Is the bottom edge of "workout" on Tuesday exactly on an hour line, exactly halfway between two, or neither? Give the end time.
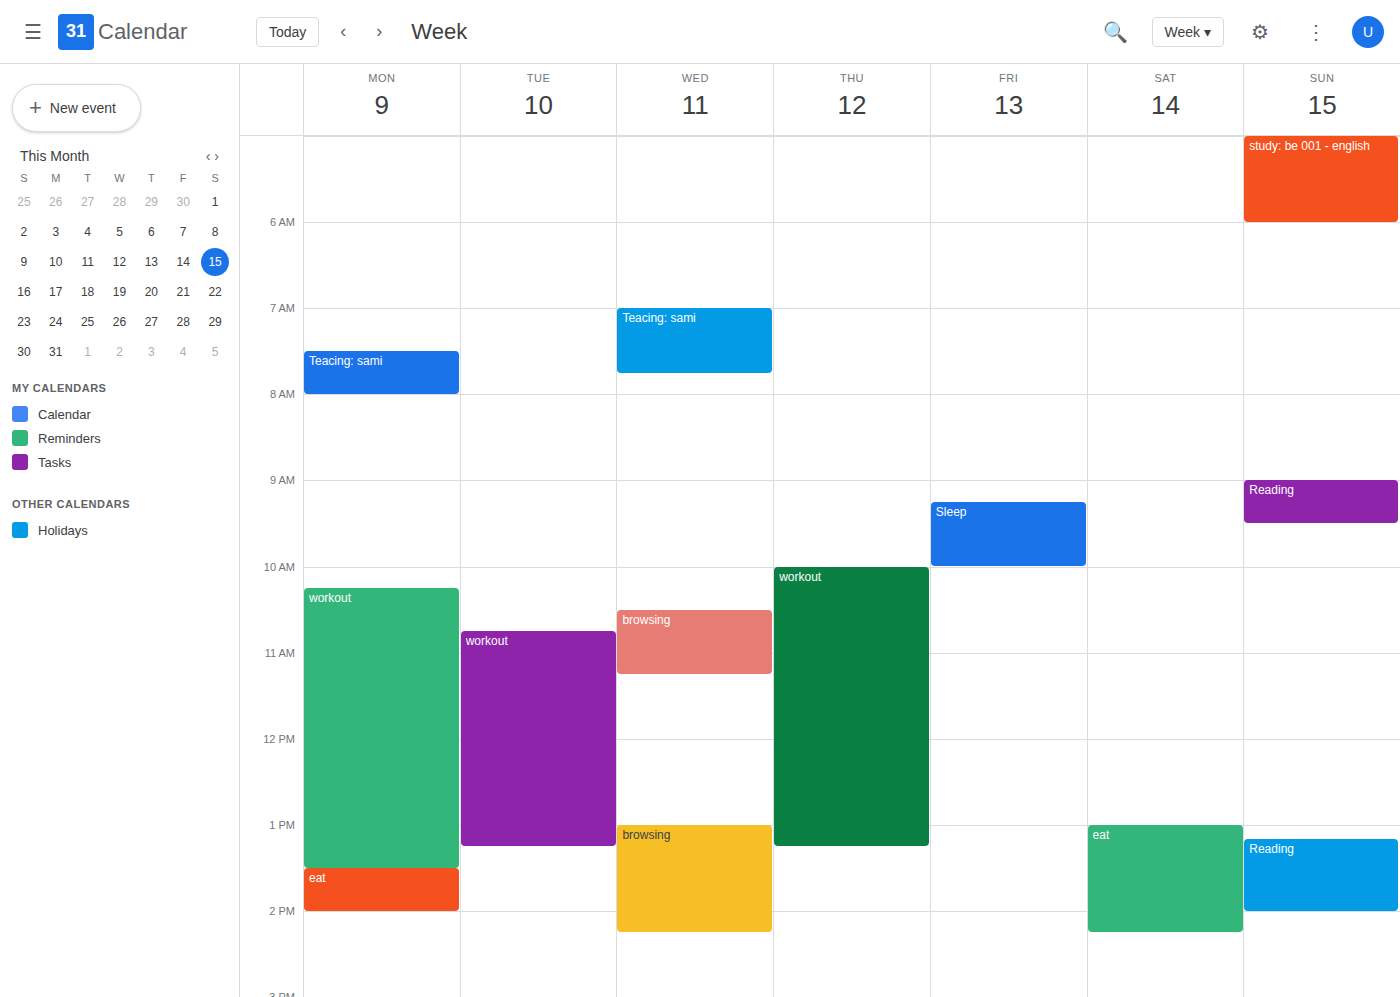
1:15 PM -- neither: a quarter of the way from the 1 PM line to the 2 PM line.